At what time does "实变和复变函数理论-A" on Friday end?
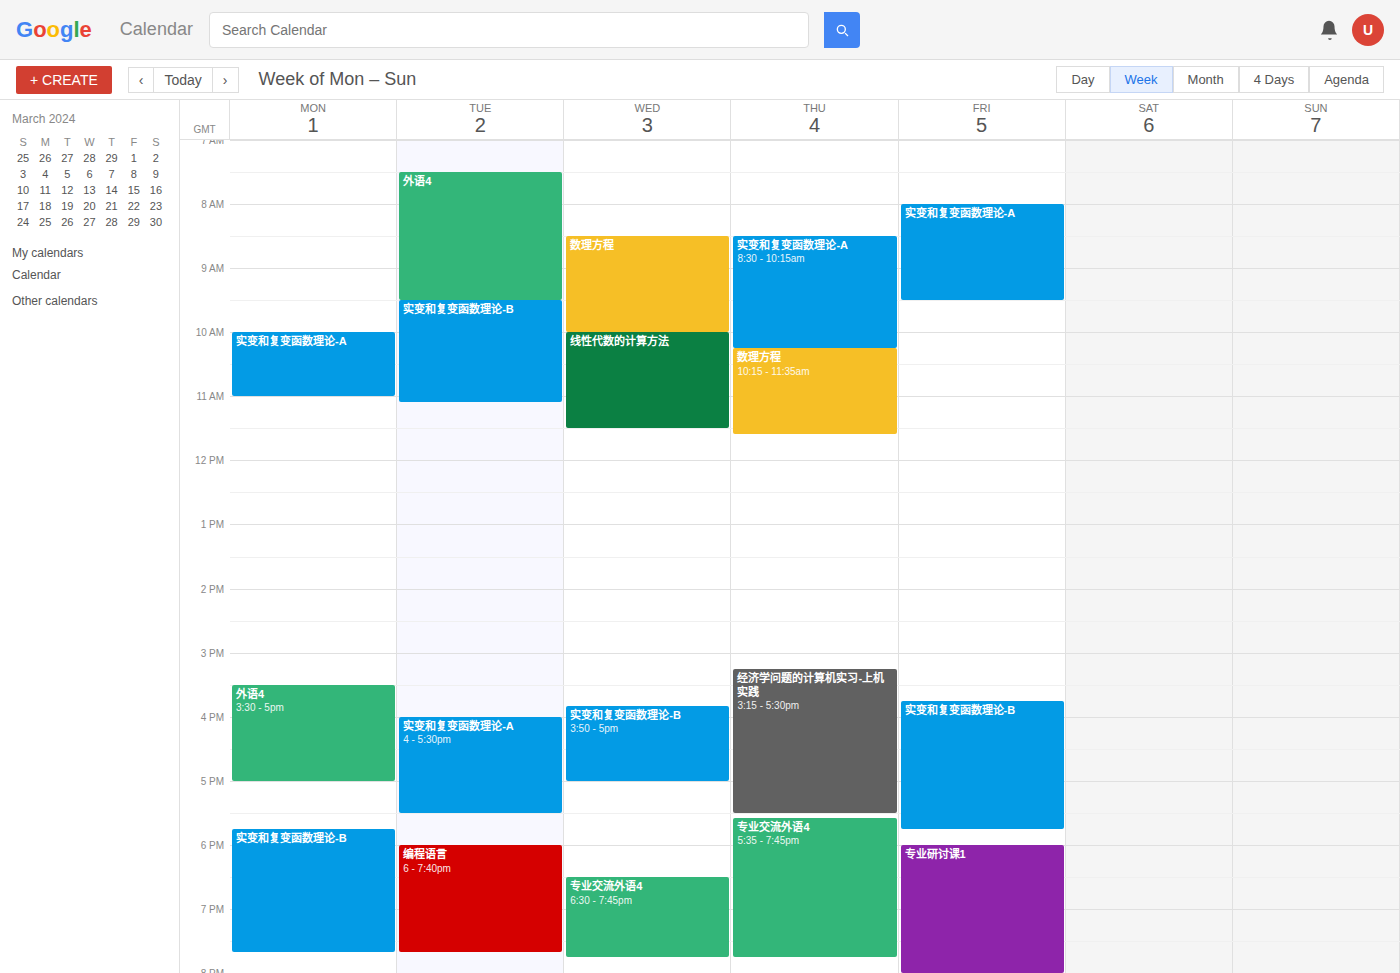
9:30 AM